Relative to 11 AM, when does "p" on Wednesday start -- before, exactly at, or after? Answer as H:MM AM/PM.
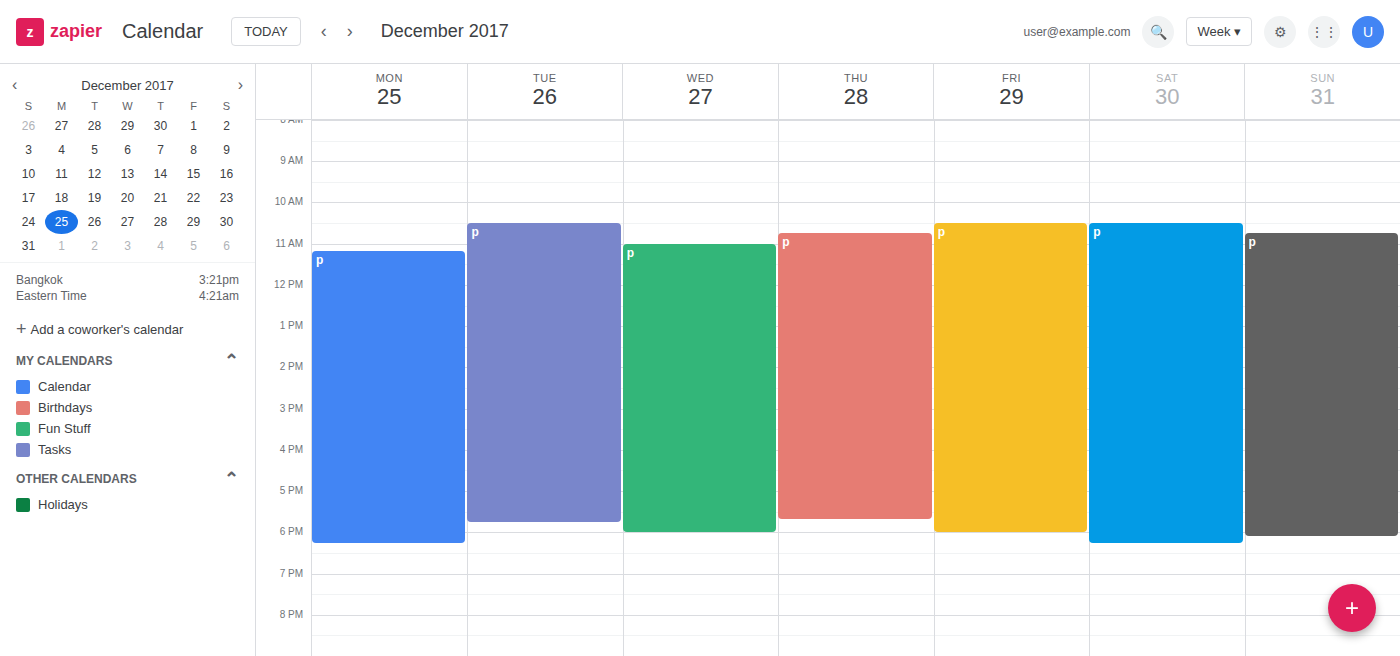
11:00 AM -- exactly at 11 AM, on the 11 AM line.